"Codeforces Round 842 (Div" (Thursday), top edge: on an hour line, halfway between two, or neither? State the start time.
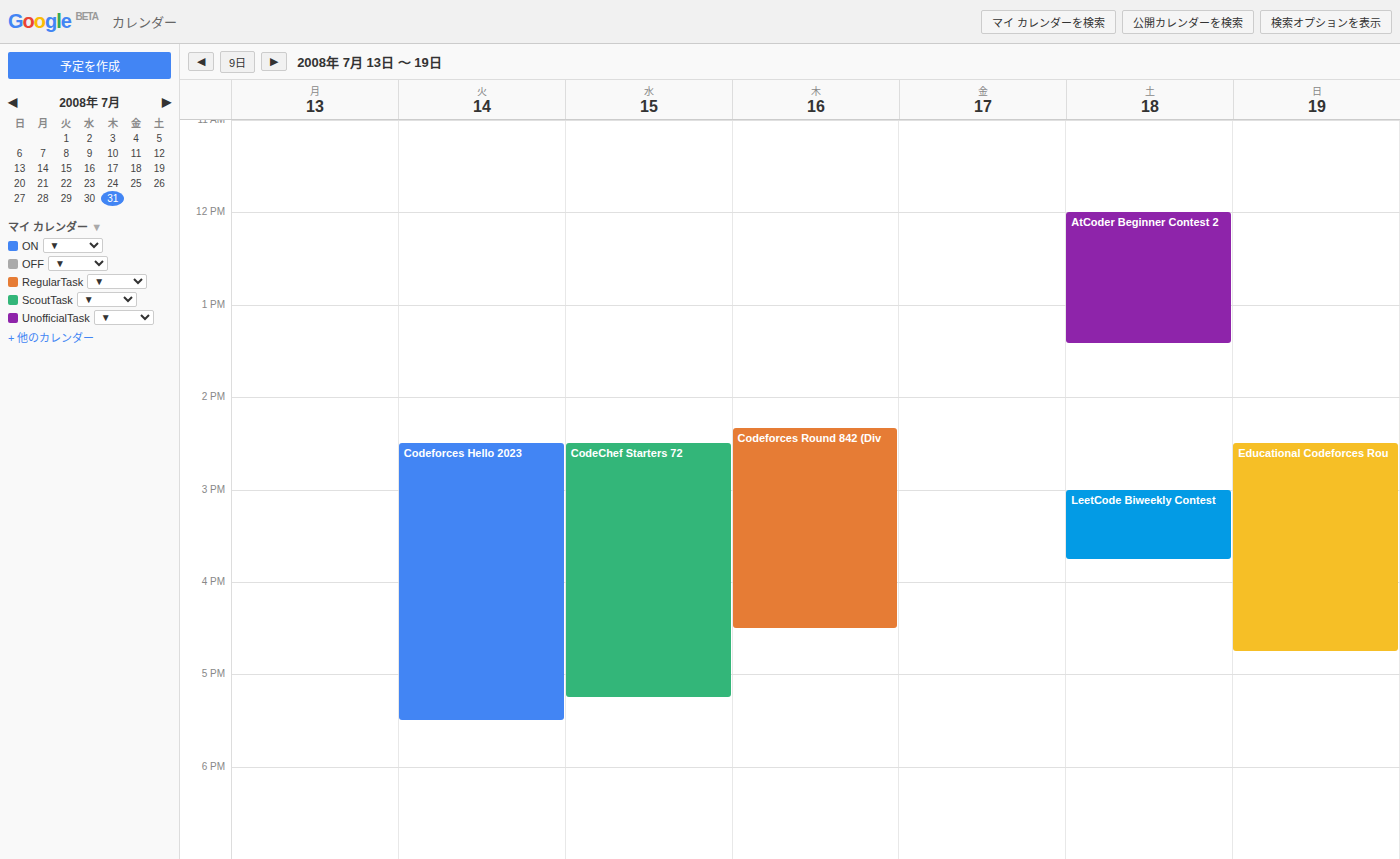
2:20 PM -- neither: 20 minutes below the 2 PM line and 40 minutes above the 3 PM line.